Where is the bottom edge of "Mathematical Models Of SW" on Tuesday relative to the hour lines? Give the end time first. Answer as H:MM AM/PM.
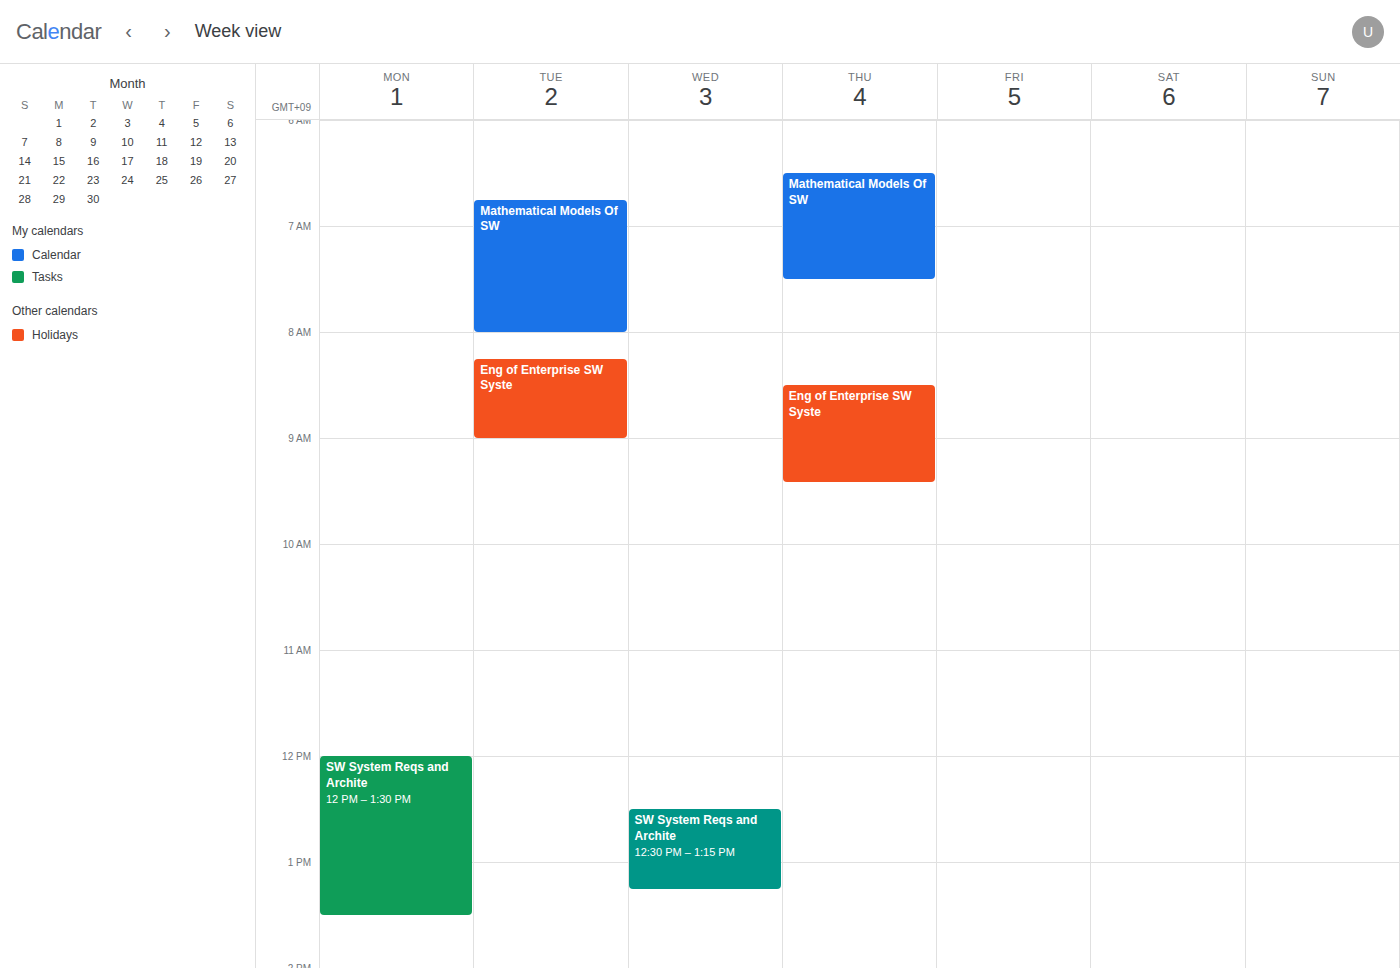
8:00 AM -- exactly on the 8 AM line.